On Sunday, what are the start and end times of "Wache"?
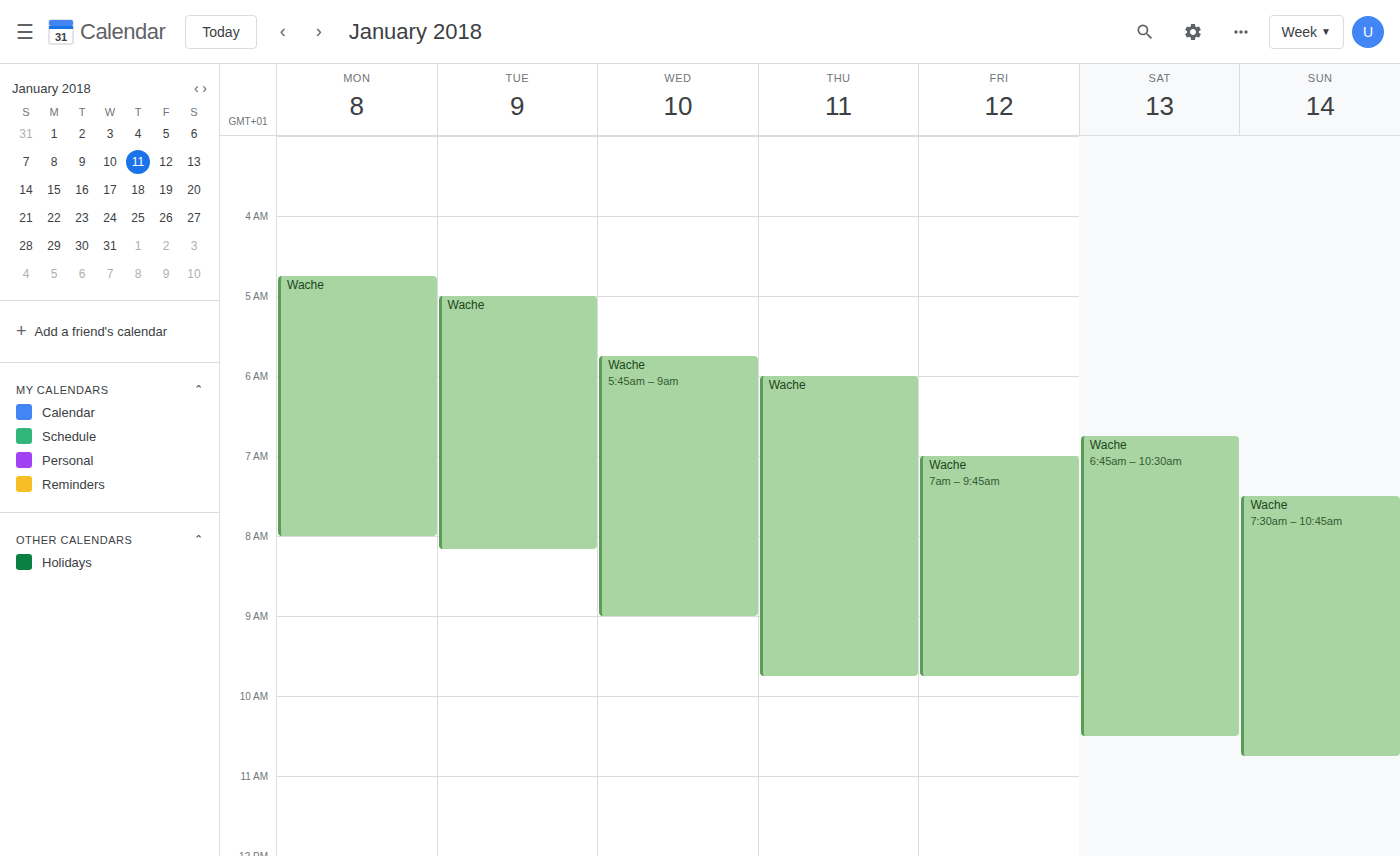
7:30 AM to 10:45 AM